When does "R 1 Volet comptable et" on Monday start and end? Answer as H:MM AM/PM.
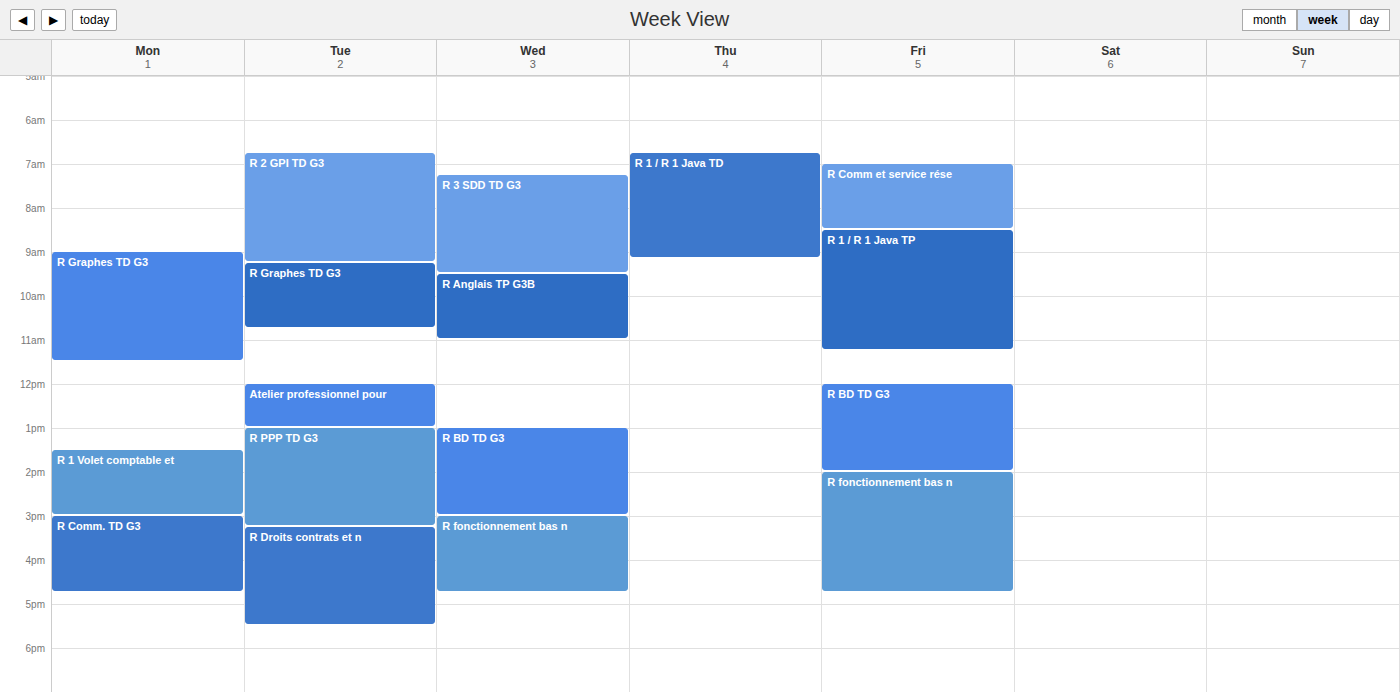
1:30 PM to 3:00 PM